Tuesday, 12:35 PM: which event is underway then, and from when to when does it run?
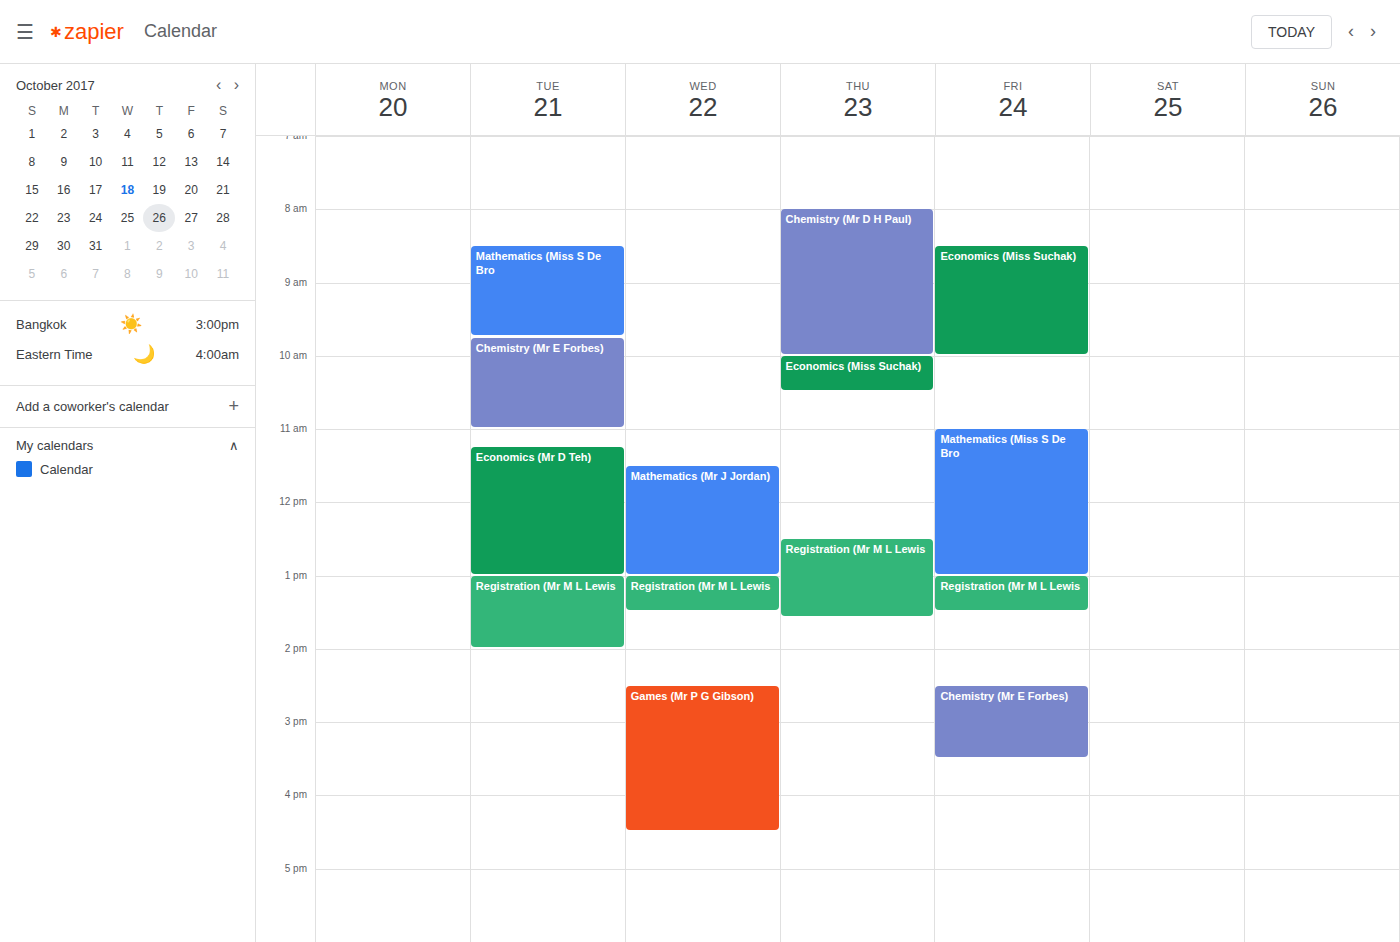
"Economics (Mr D Teh)", 11:15 AM to 1:00 PM